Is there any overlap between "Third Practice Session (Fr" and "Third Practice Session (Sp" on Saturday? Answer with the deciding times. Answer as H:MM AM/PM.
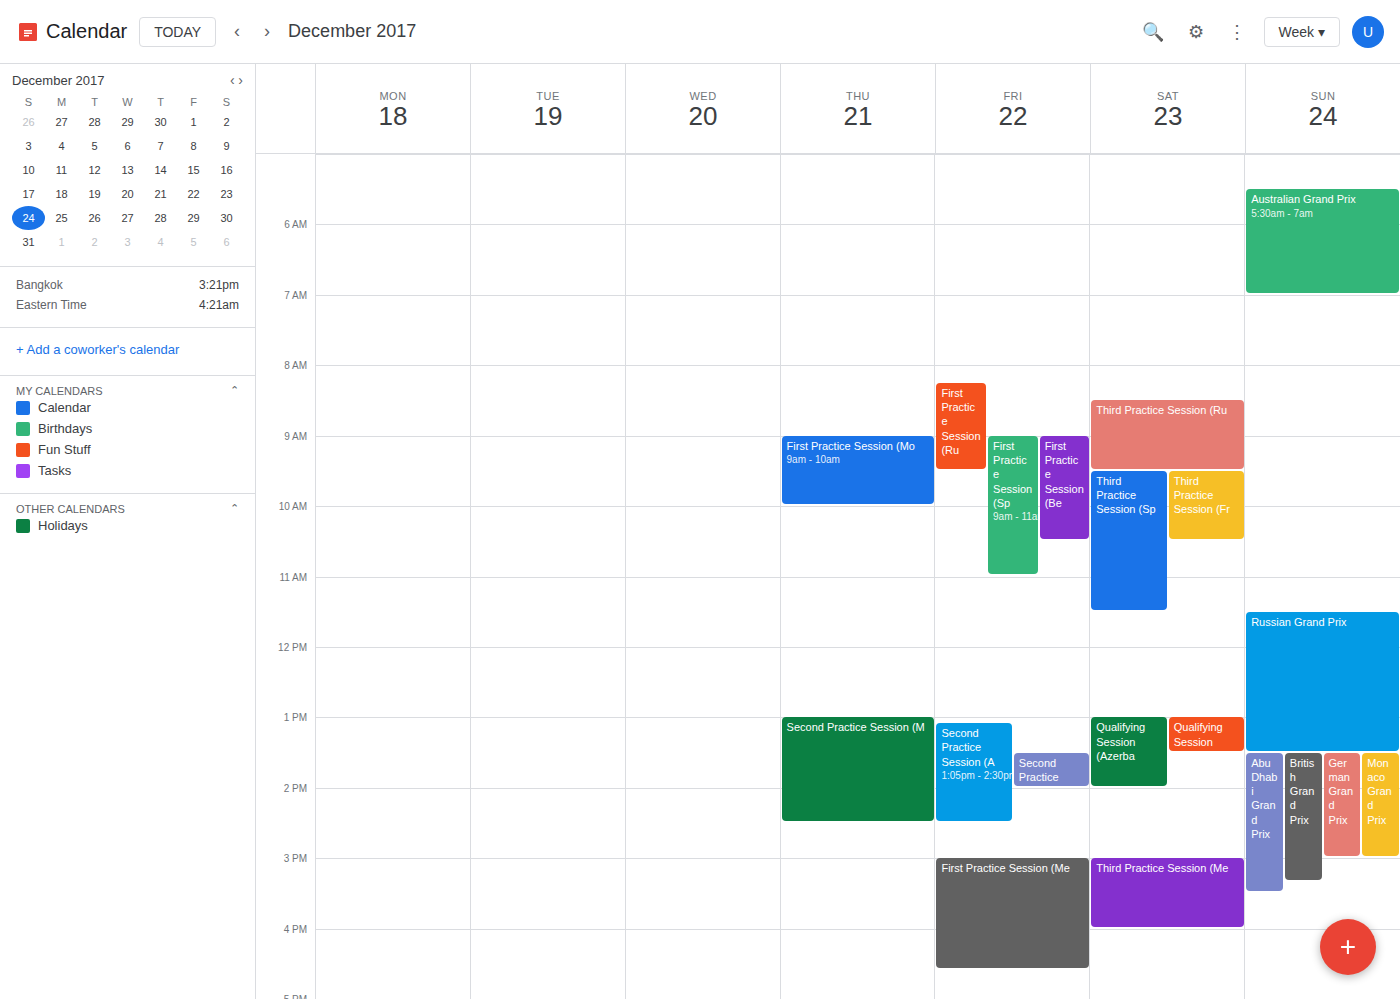
"Third Practice Session (Fr" runs 9:30 AM to 10:30 AM, inside "Third Practice Session (Sp" -- they overlap.